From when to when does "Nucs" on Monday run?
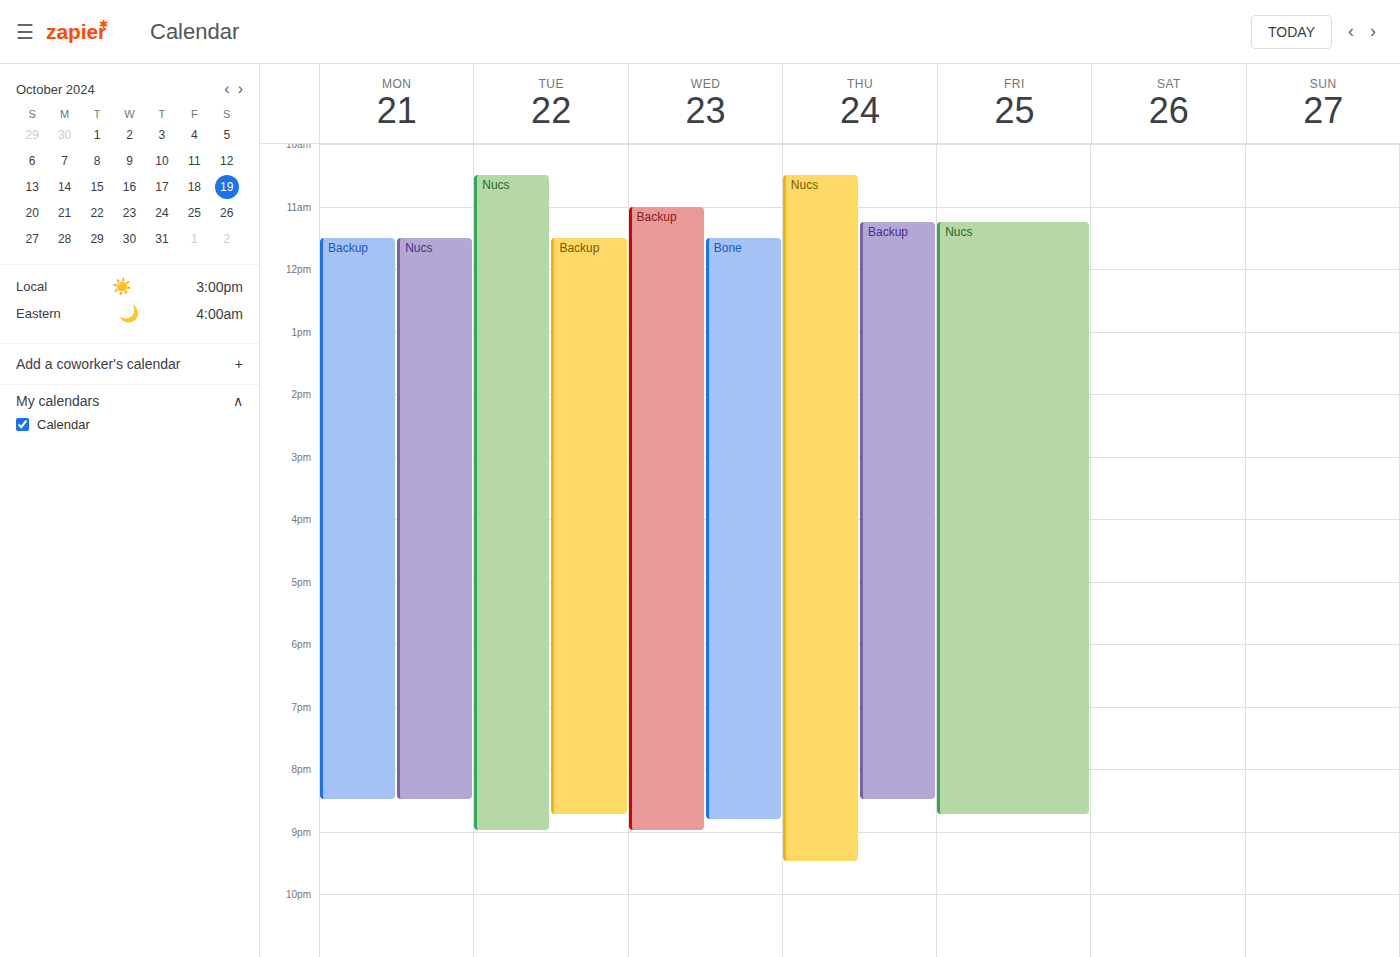
11:30 AM to 8:30 PM